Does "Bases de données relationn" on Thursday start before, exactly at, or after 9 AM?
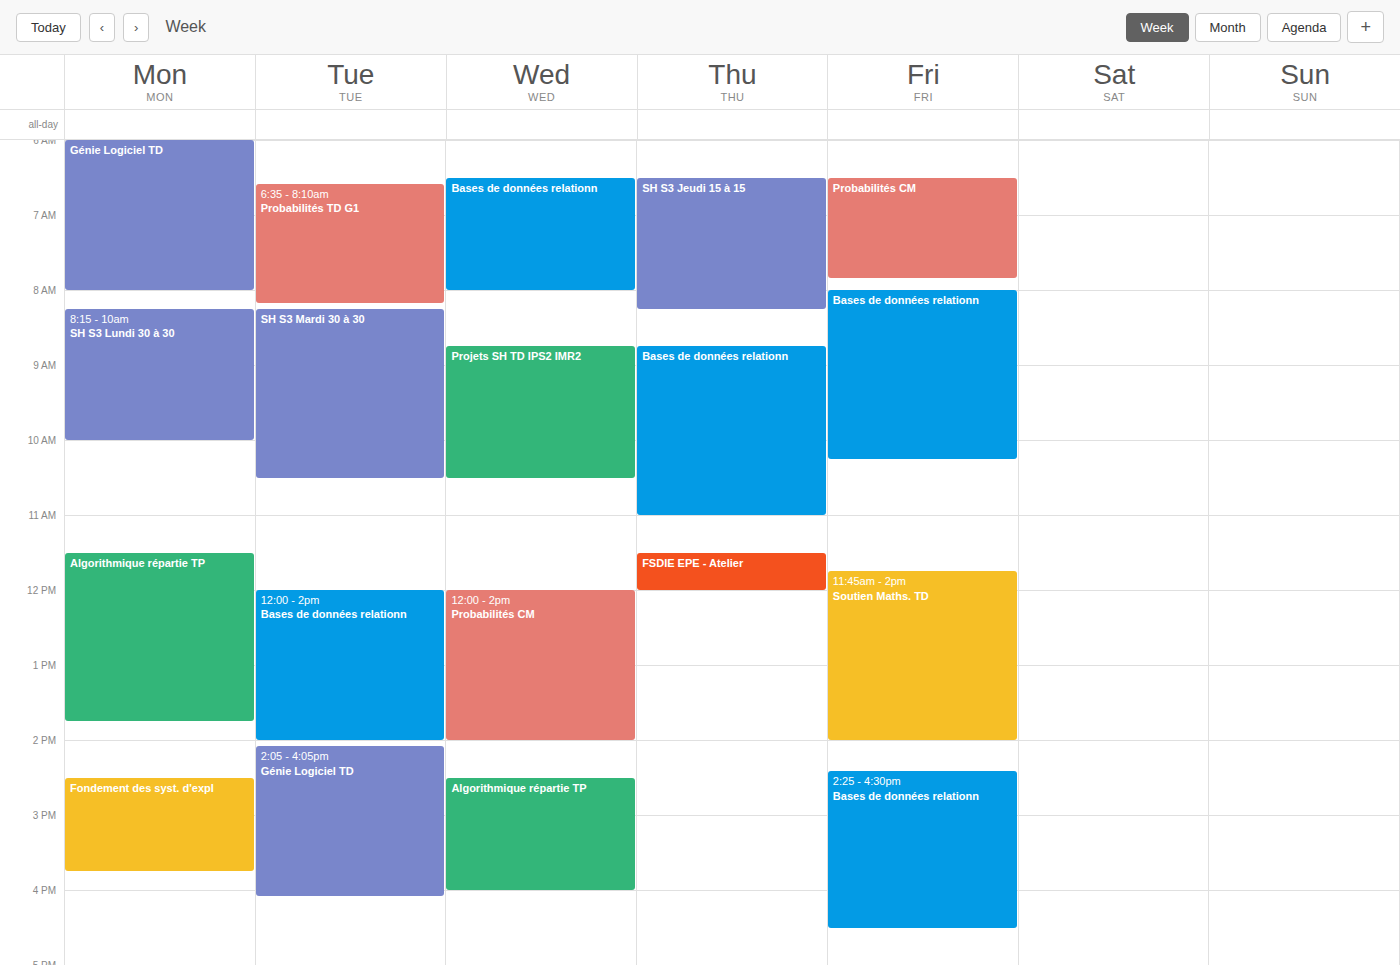
8:45 AM -- before 9 AM, 15 minutes above the 9 AM line.